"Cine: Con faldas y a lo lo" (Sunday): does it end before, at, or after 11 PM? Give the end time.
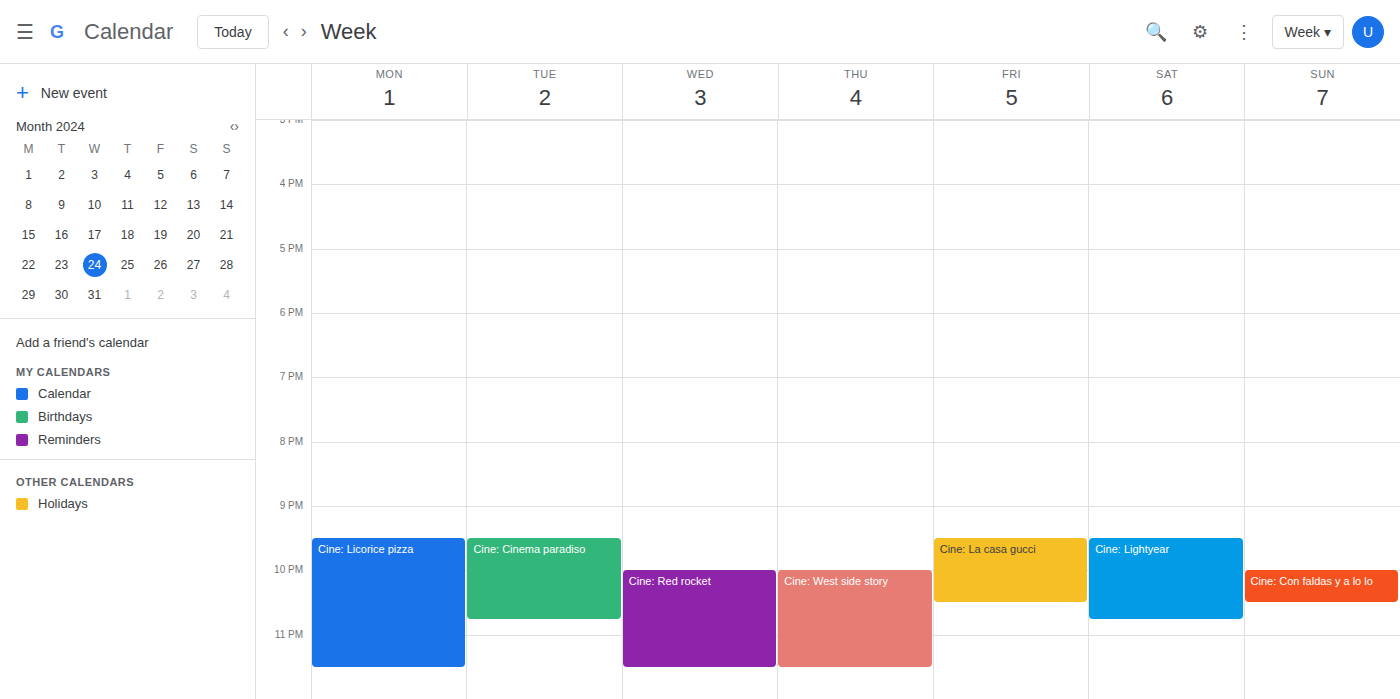
10:30 PM -- before 11 PM, 30 minutes above the 11 PM line.